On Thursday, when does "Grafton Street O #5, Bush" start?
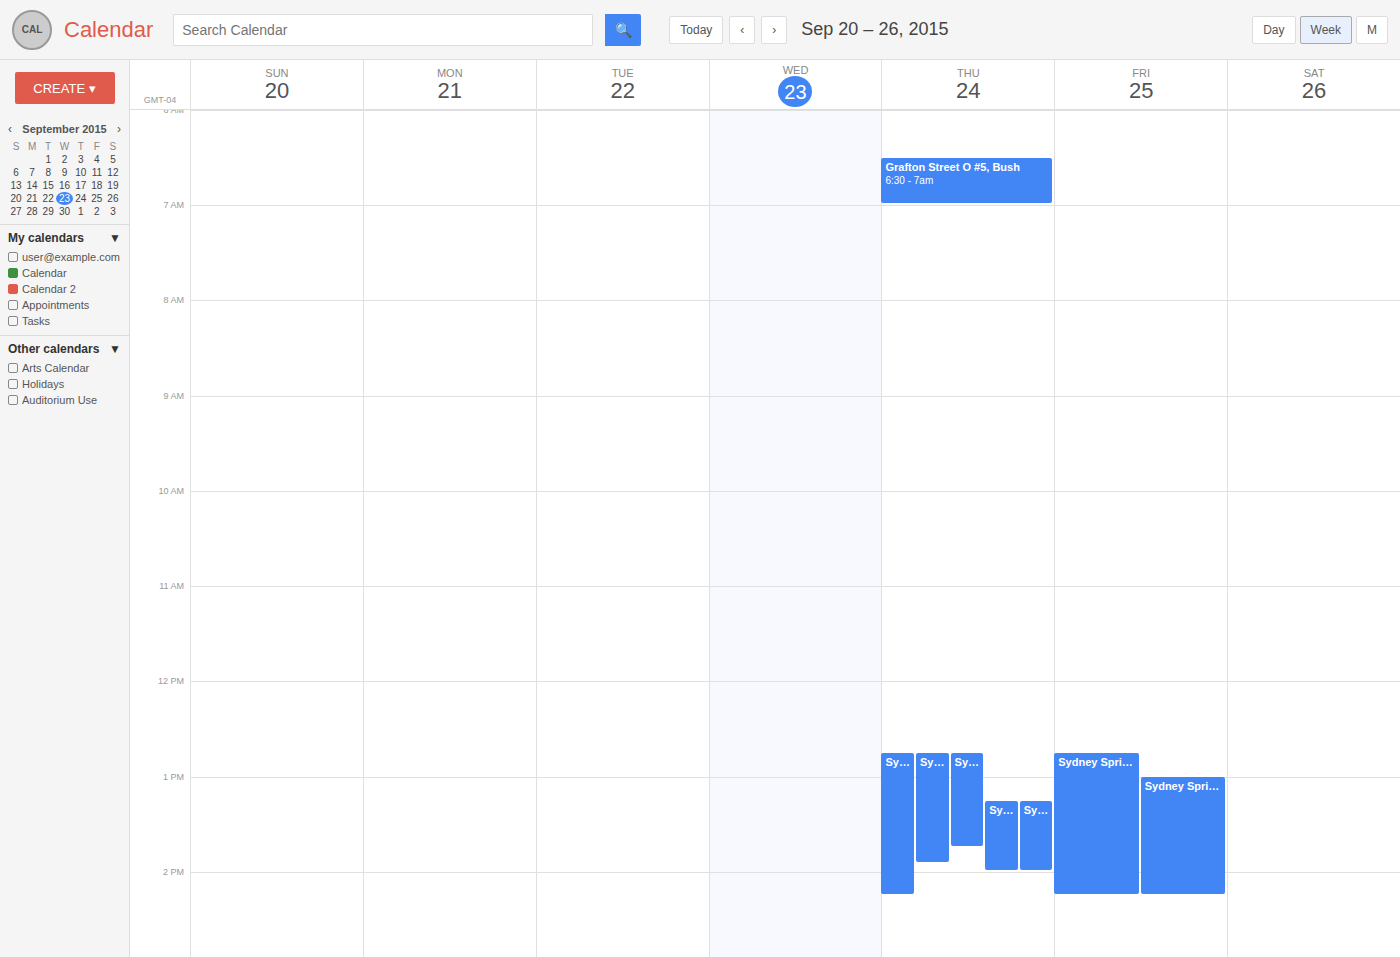
6:30 AM